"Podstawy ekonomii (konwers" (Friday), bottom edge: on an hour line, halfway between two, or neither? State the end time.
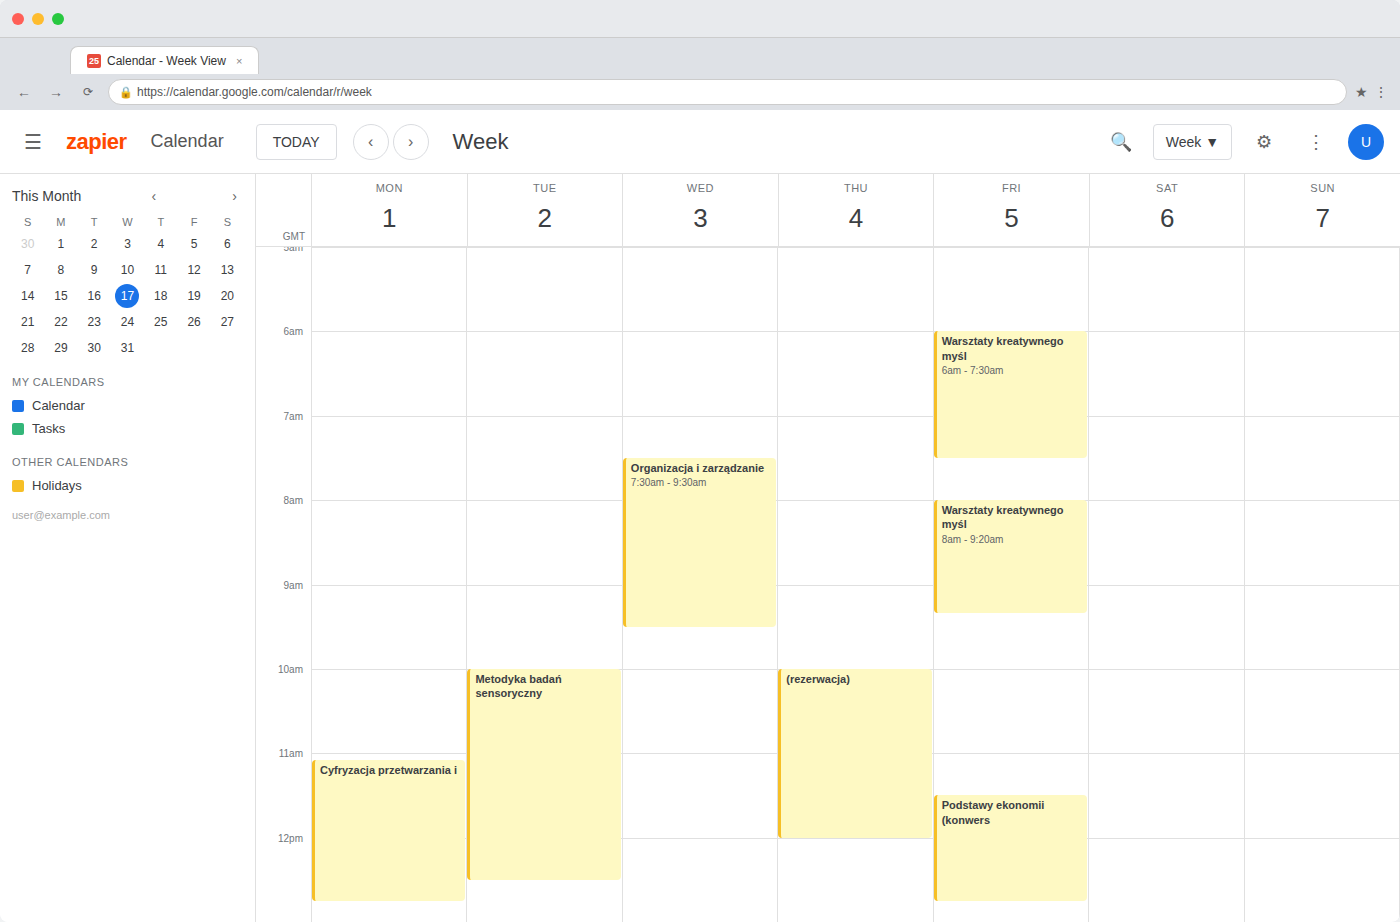
12:45 PM -- neither: three quarters of the way from the 12 PM line to the 1 PM line.